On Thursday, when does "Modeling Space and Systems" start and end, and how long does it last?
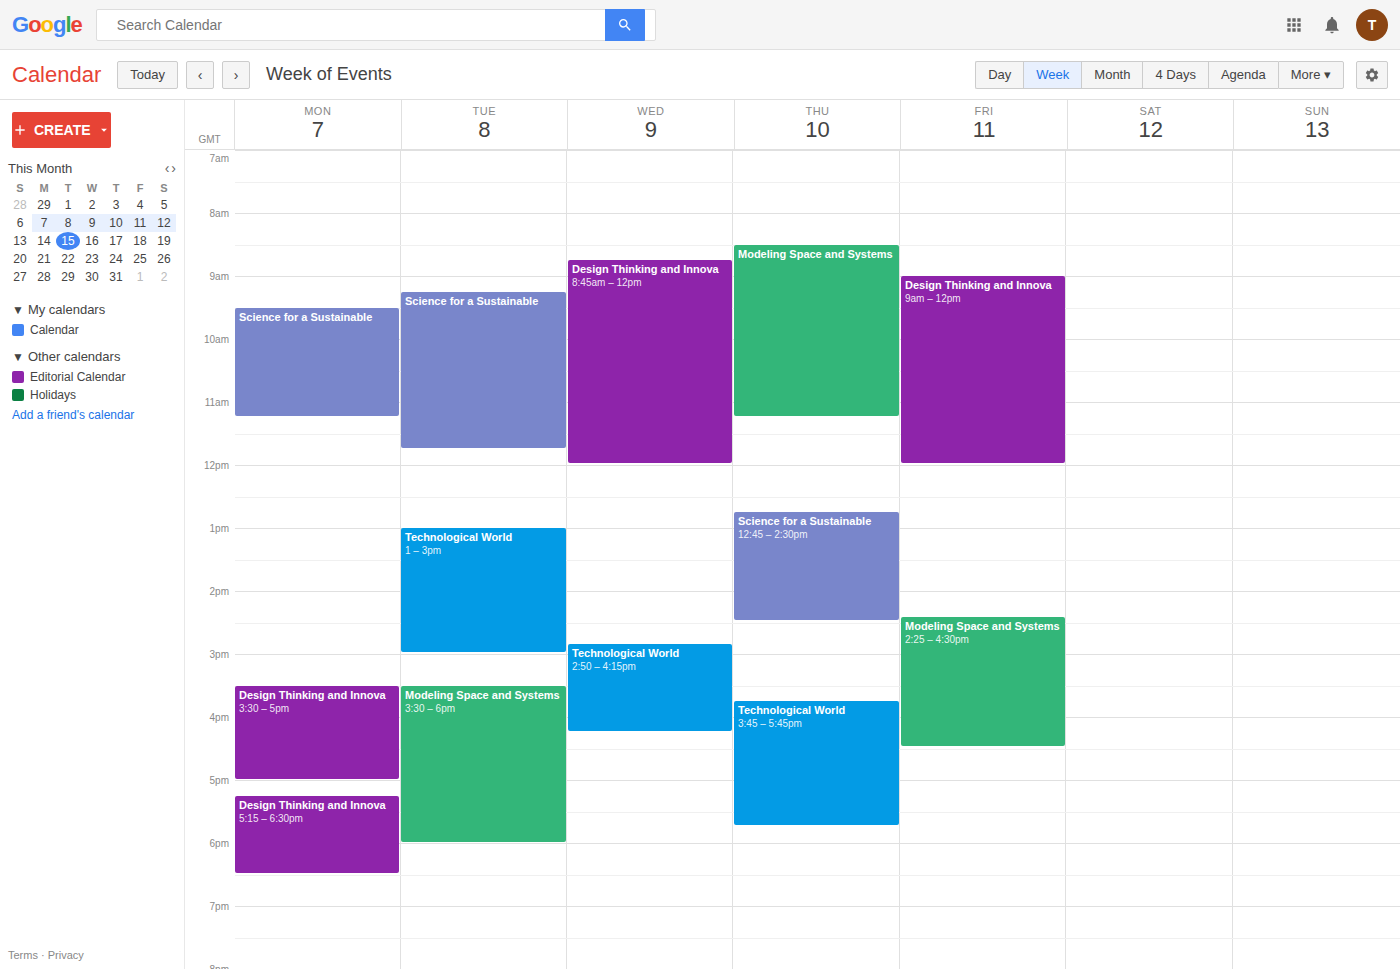
8:30 AM to 11:15 AM, 2 hours 45 minutes